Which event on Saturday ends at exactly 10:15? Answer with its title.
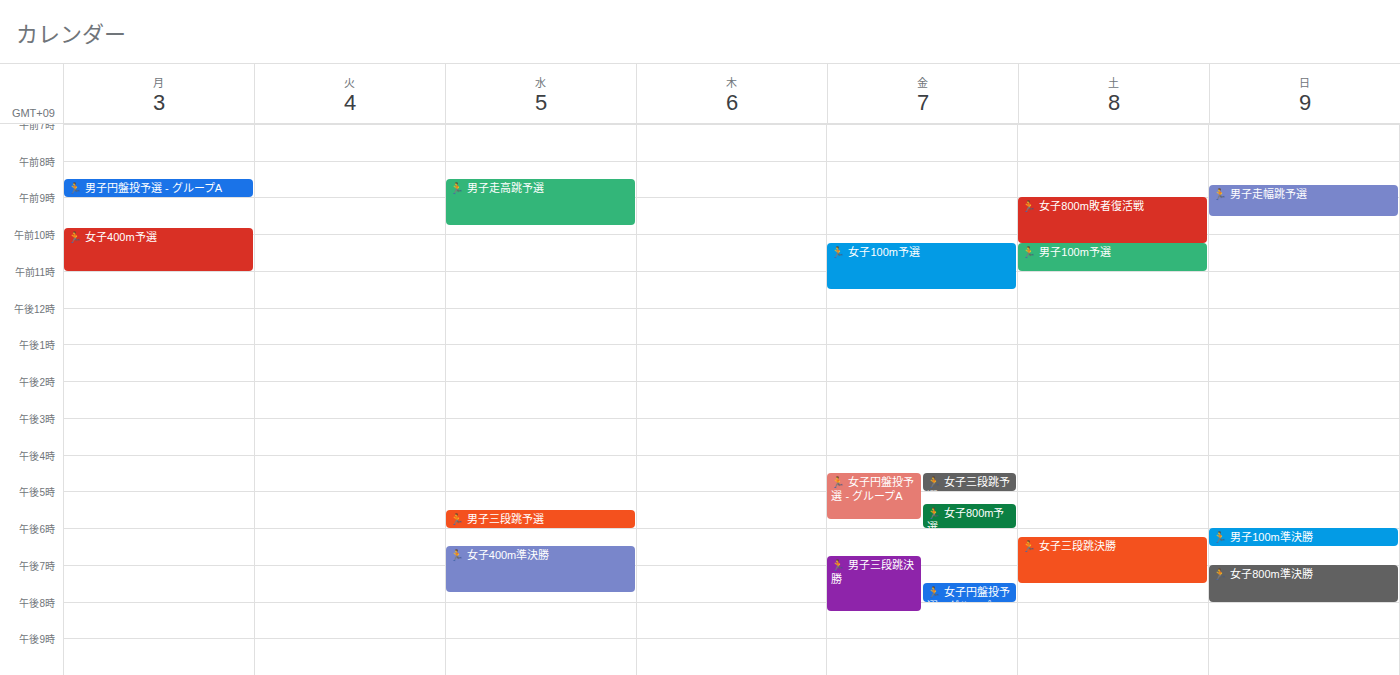
"🏃 女子800m敗者復活戦"